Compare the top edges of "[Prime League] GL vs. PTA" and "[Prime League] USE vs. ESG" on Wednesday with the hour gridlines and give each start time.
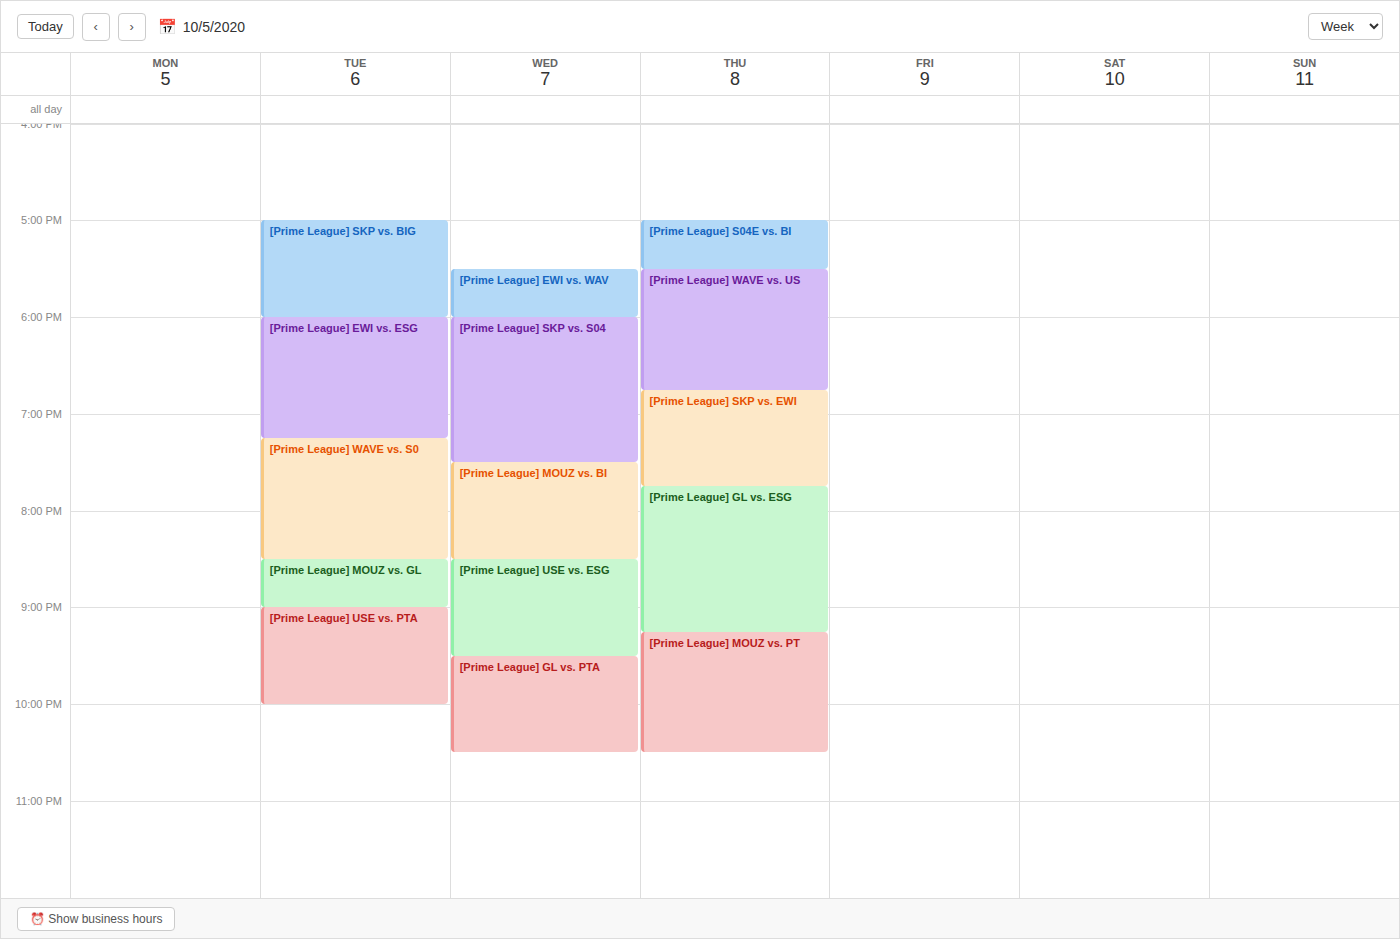
"[Prime League] GL vs. PTA": 9:30 PM, halfway between the 9 PM and 10 PM lines. "[Prime League] USE vs. ESG": 8:30 PM, halfway between the 8 PM and 9 PM lines.